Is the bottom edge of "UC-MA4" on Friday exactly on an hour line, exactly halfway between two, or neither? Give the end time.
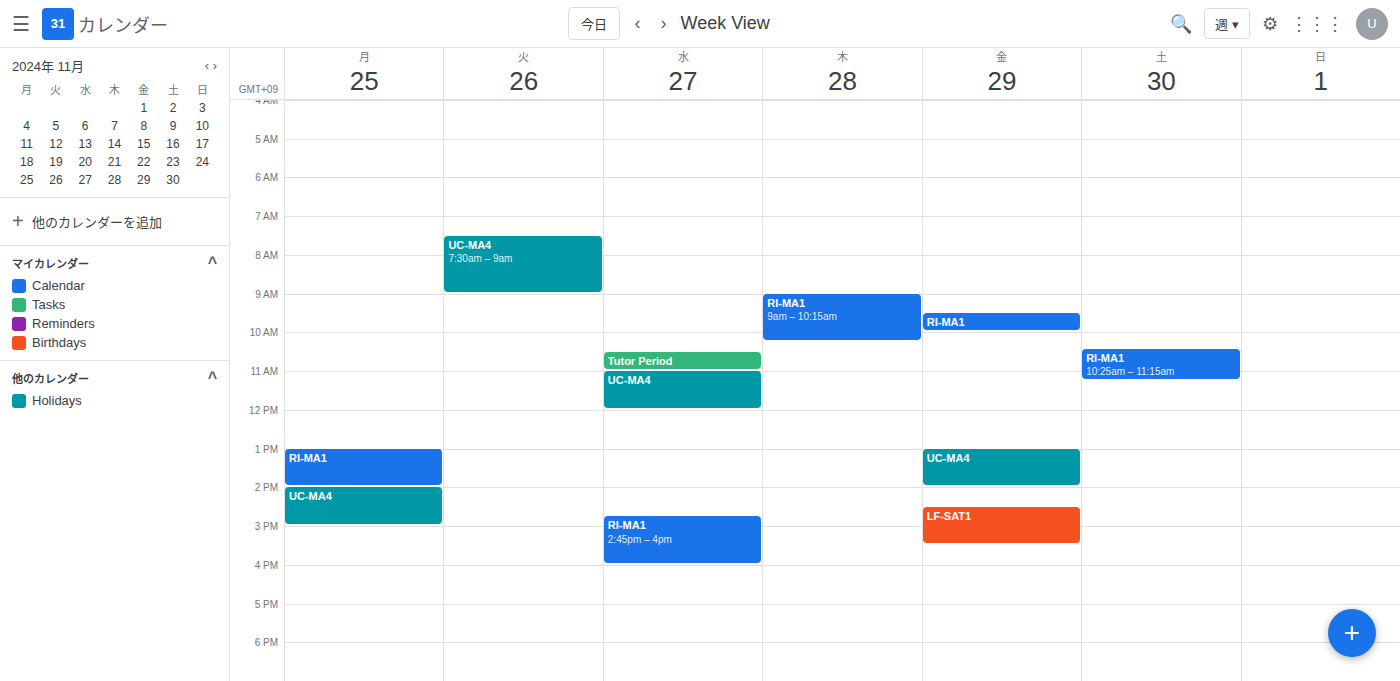
2:00 PM -- exactly on the 2 PM line.